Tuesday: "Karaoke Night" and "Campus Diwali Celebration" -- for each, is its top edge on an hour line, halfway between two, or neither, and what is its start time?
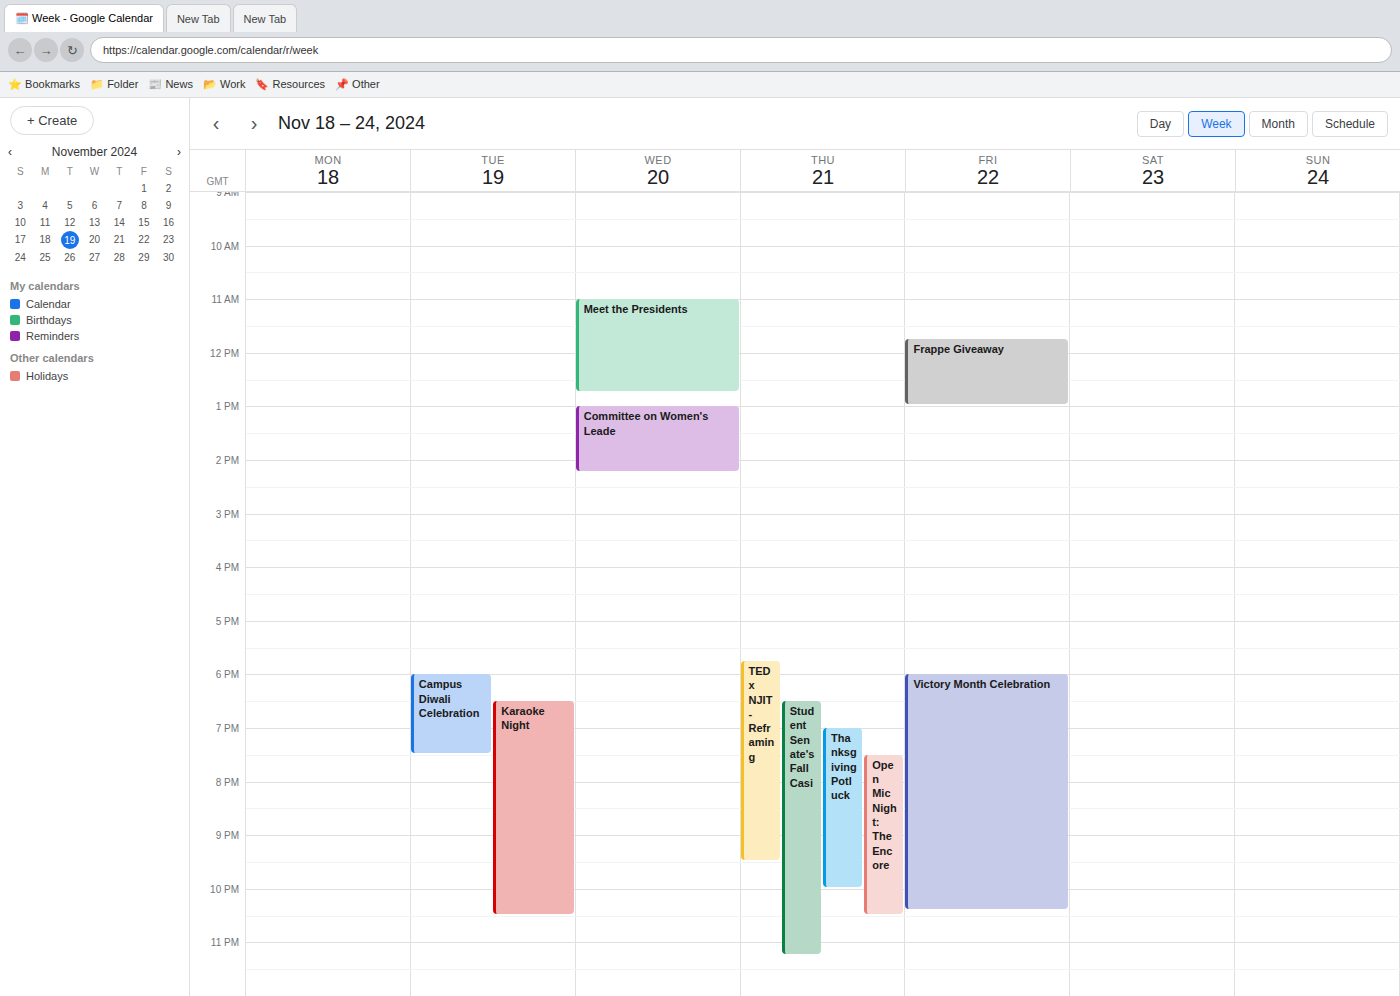
"Karaoke Night": 18:30, halfway between the 18:00 and 19:00 lines. "Campus Diwali Celebration": 18:00, exactly on the 18:00 line.